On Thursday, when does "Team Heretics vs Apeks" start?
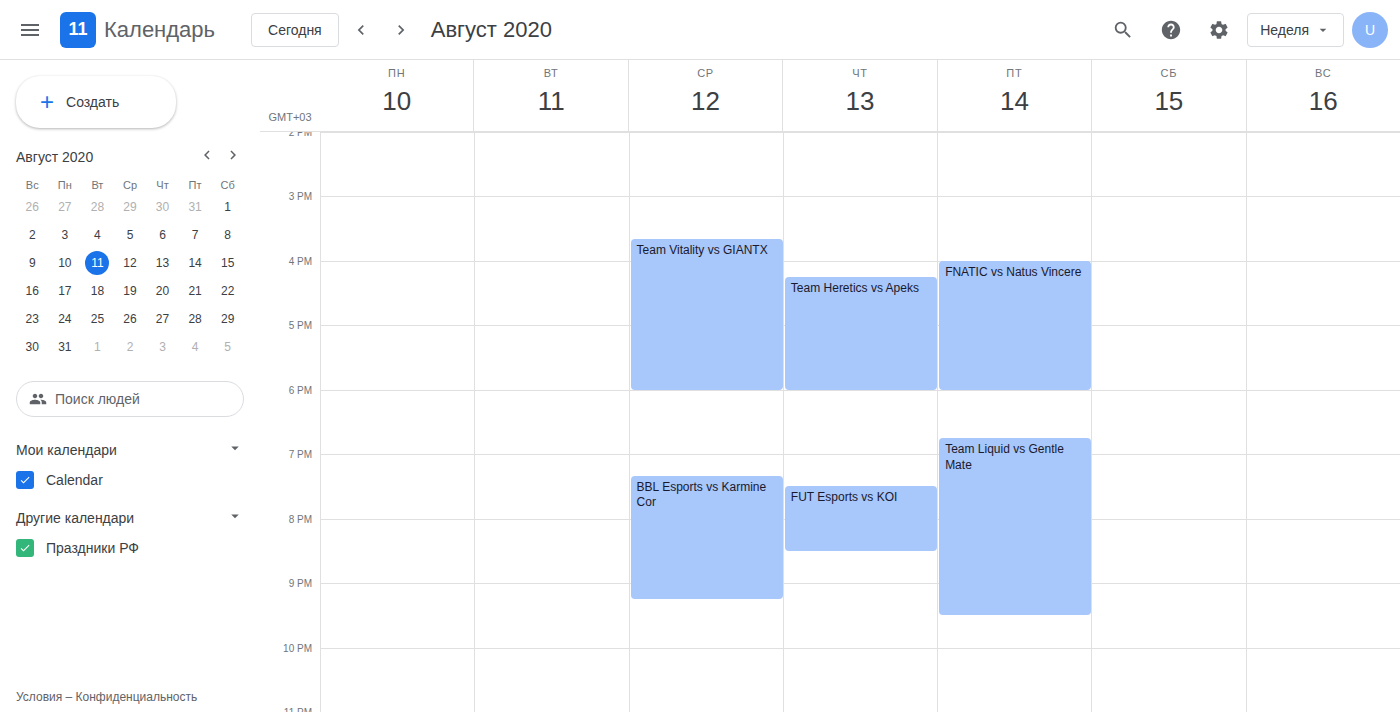
4:15 PM